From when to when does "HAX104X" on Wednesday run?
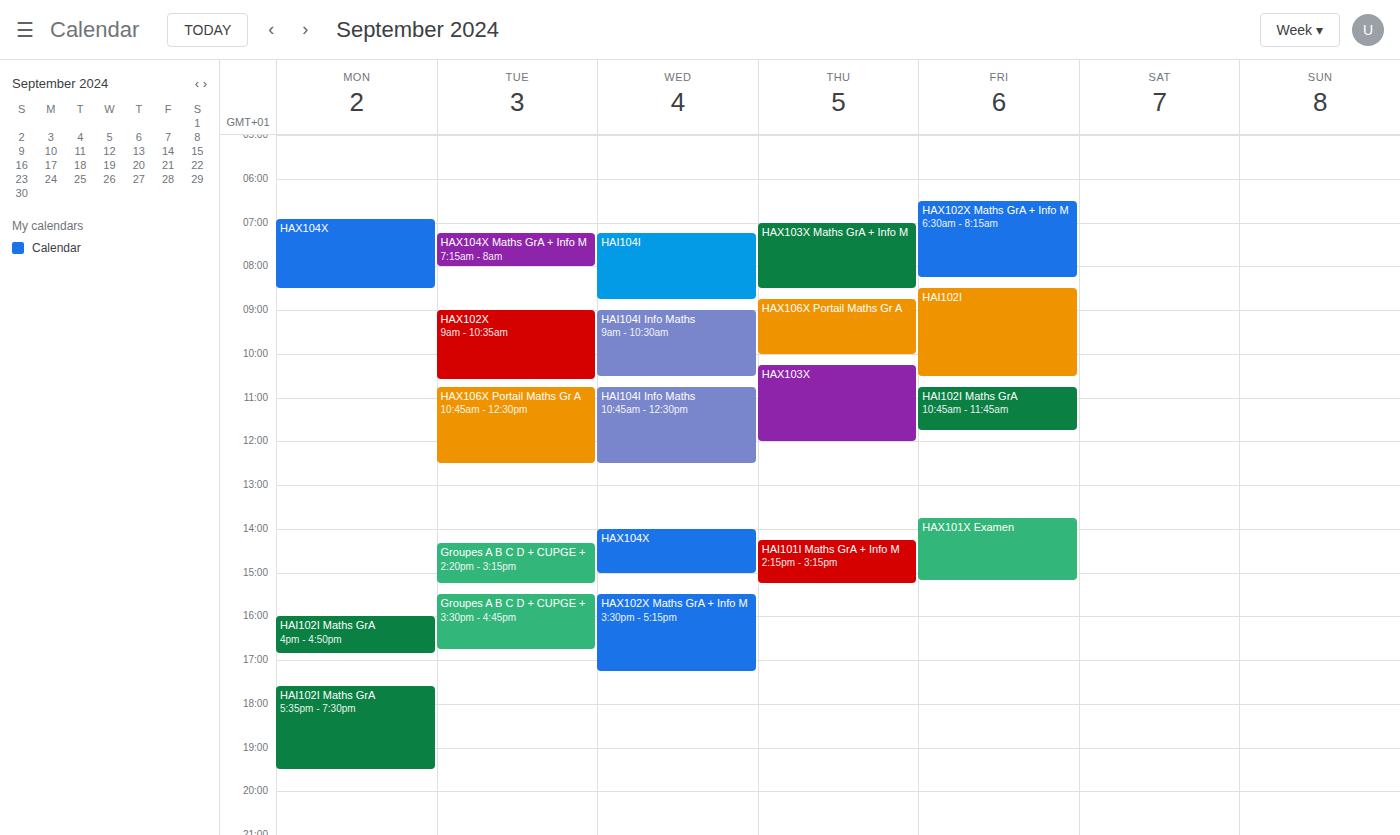
2:00 PM to 3:00 PM